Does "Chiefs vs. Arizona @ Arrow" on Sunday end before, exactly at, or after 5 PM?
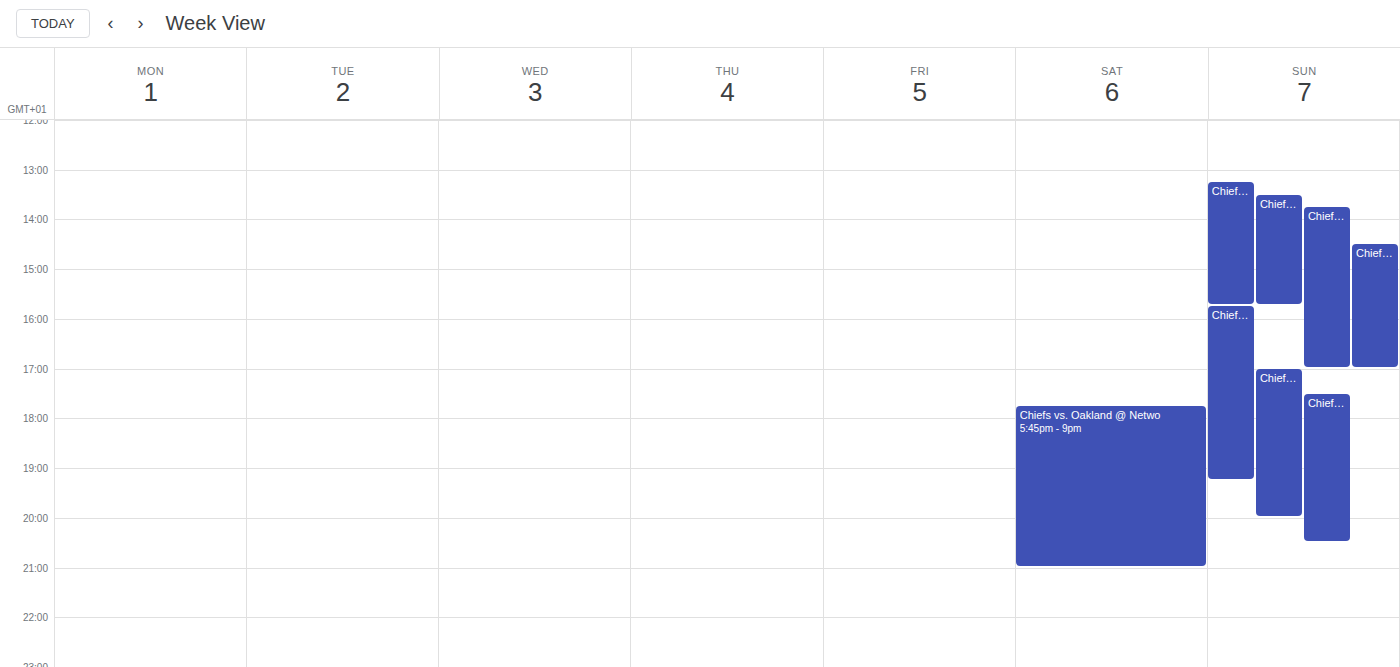
5:00 PM -- exactly at 5 PM, on the 5 PM line.